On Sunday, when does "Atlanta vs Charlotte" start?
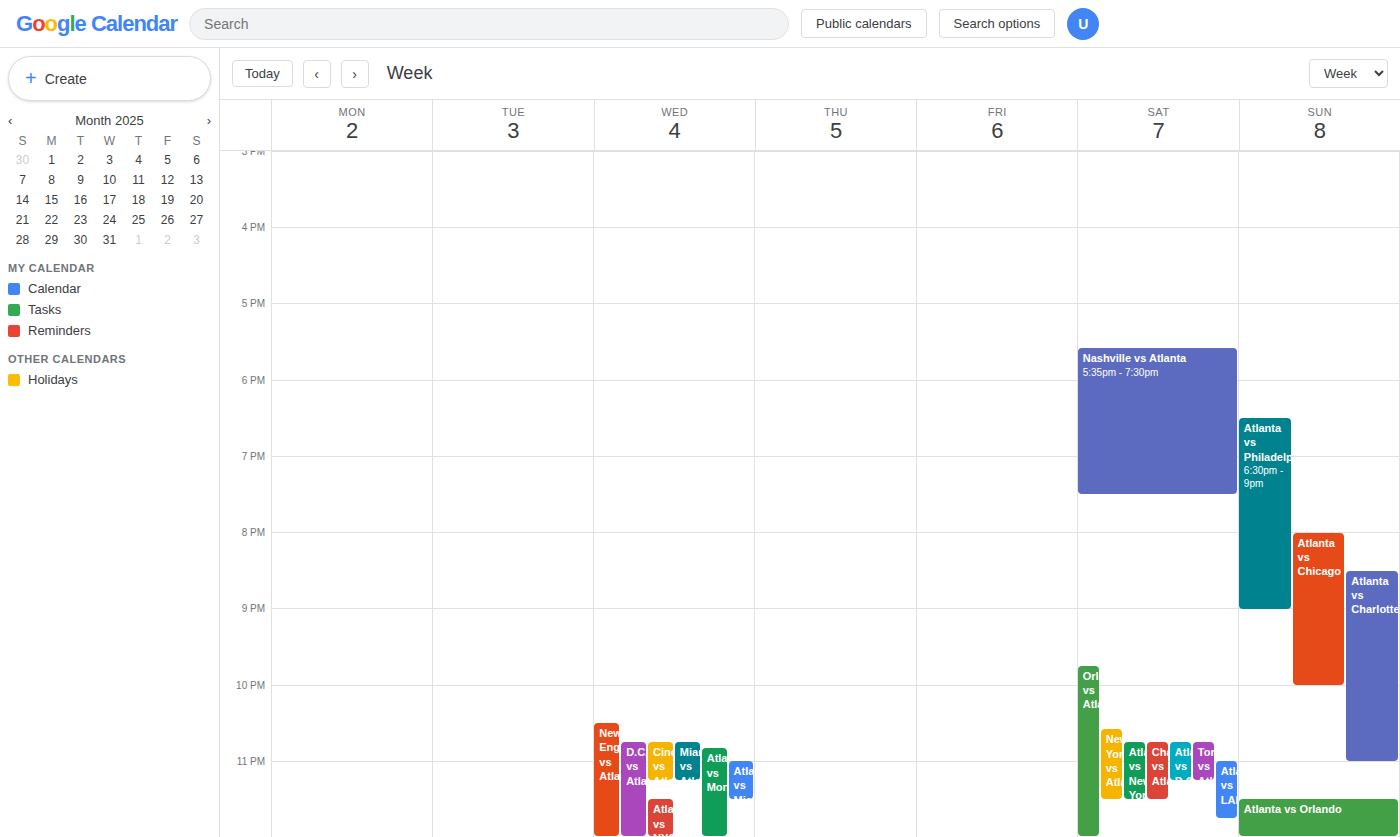
8:30 PM